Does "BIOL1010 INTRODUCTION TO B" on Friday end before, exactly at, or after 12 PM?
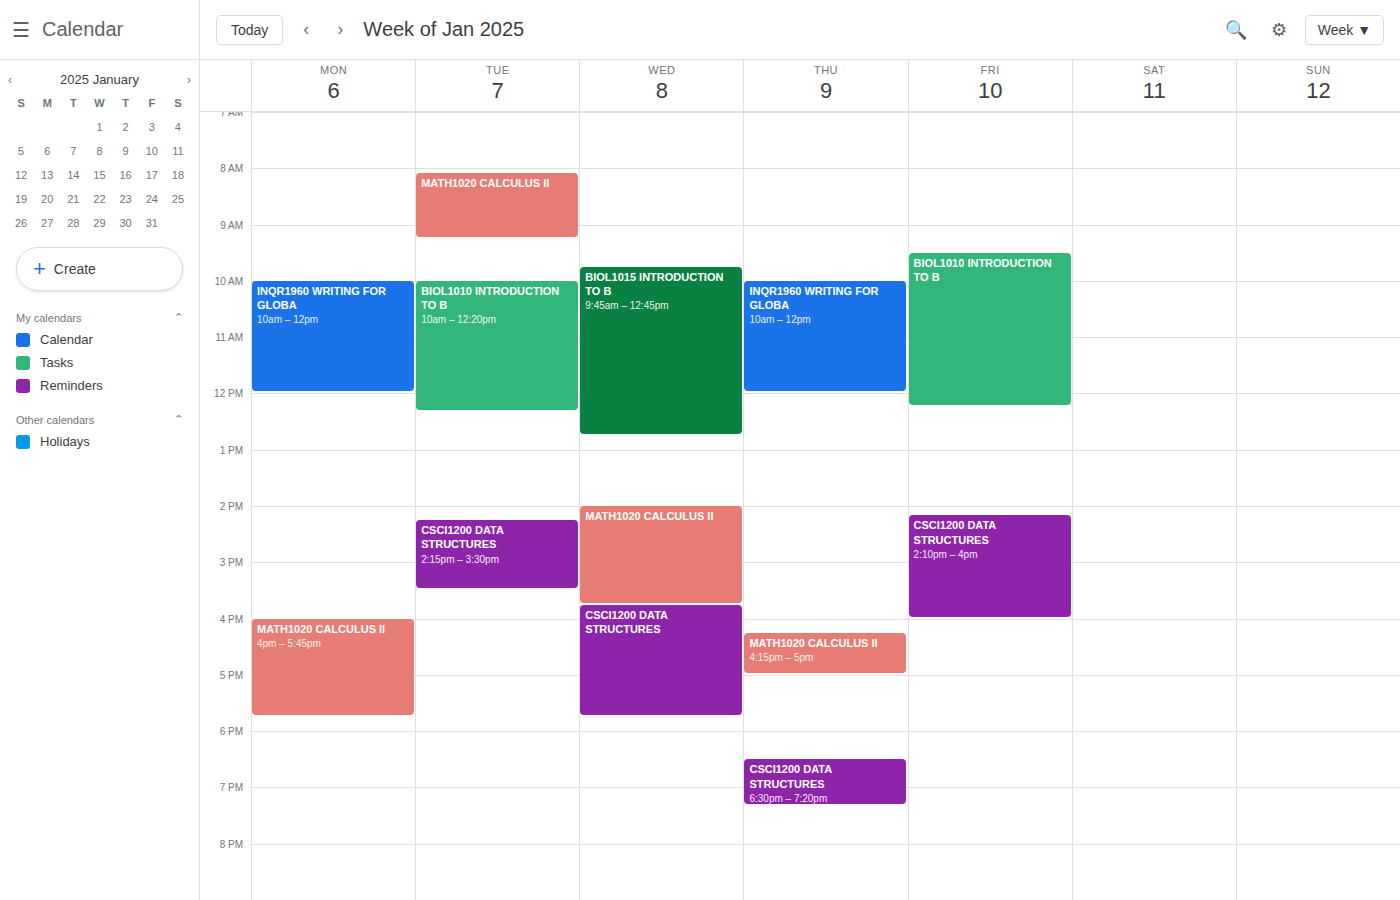
12:15 PM -- after 12 PM, 15 minutes below the 12 PM line.